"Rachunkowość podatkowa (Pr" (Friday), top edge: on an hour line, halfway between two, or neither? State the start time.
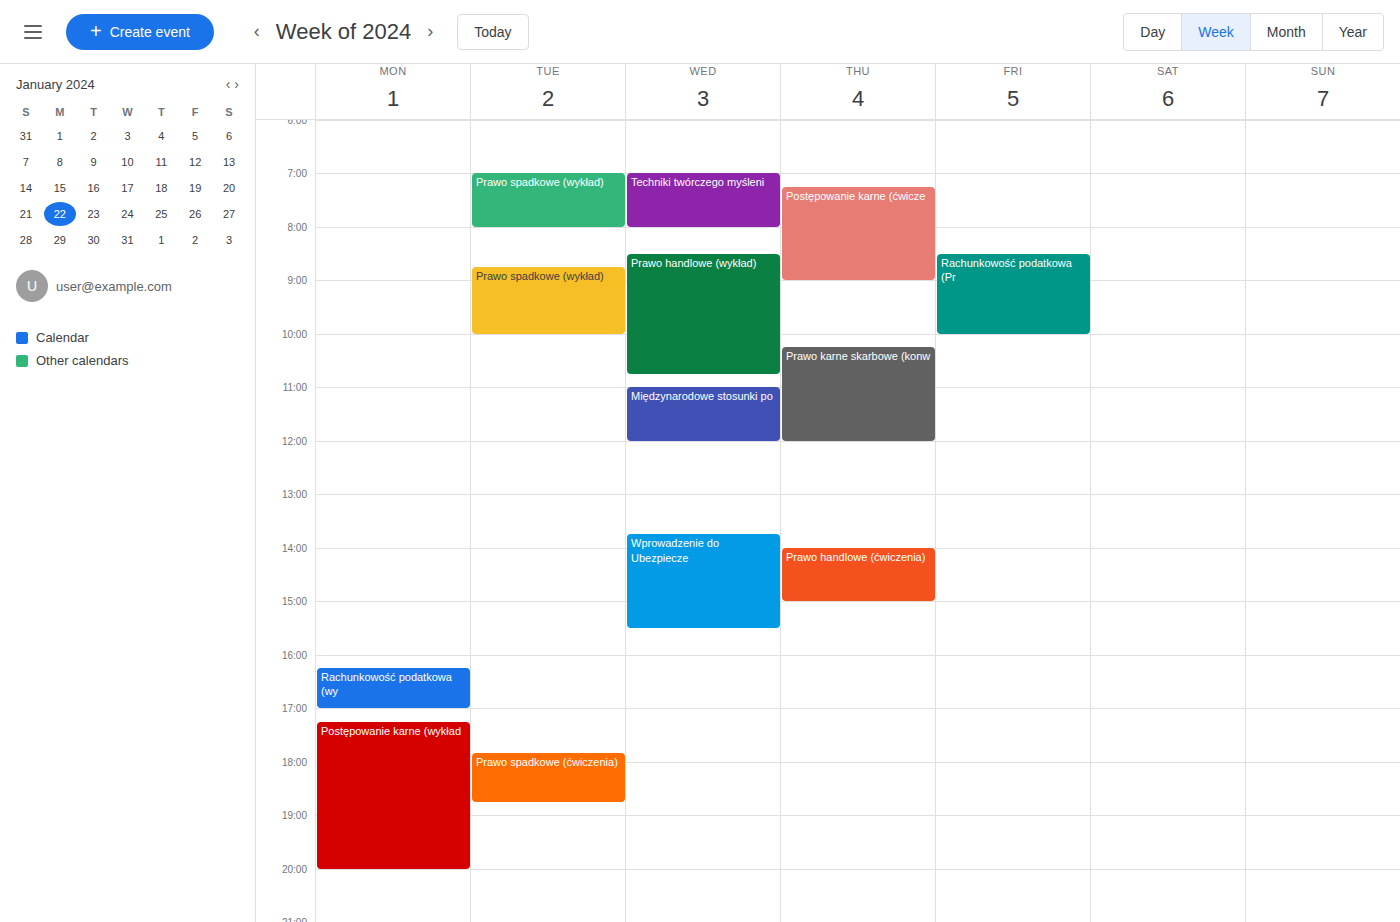
8:30 AM -- halfway between the 8 AM and 9 AM lines.